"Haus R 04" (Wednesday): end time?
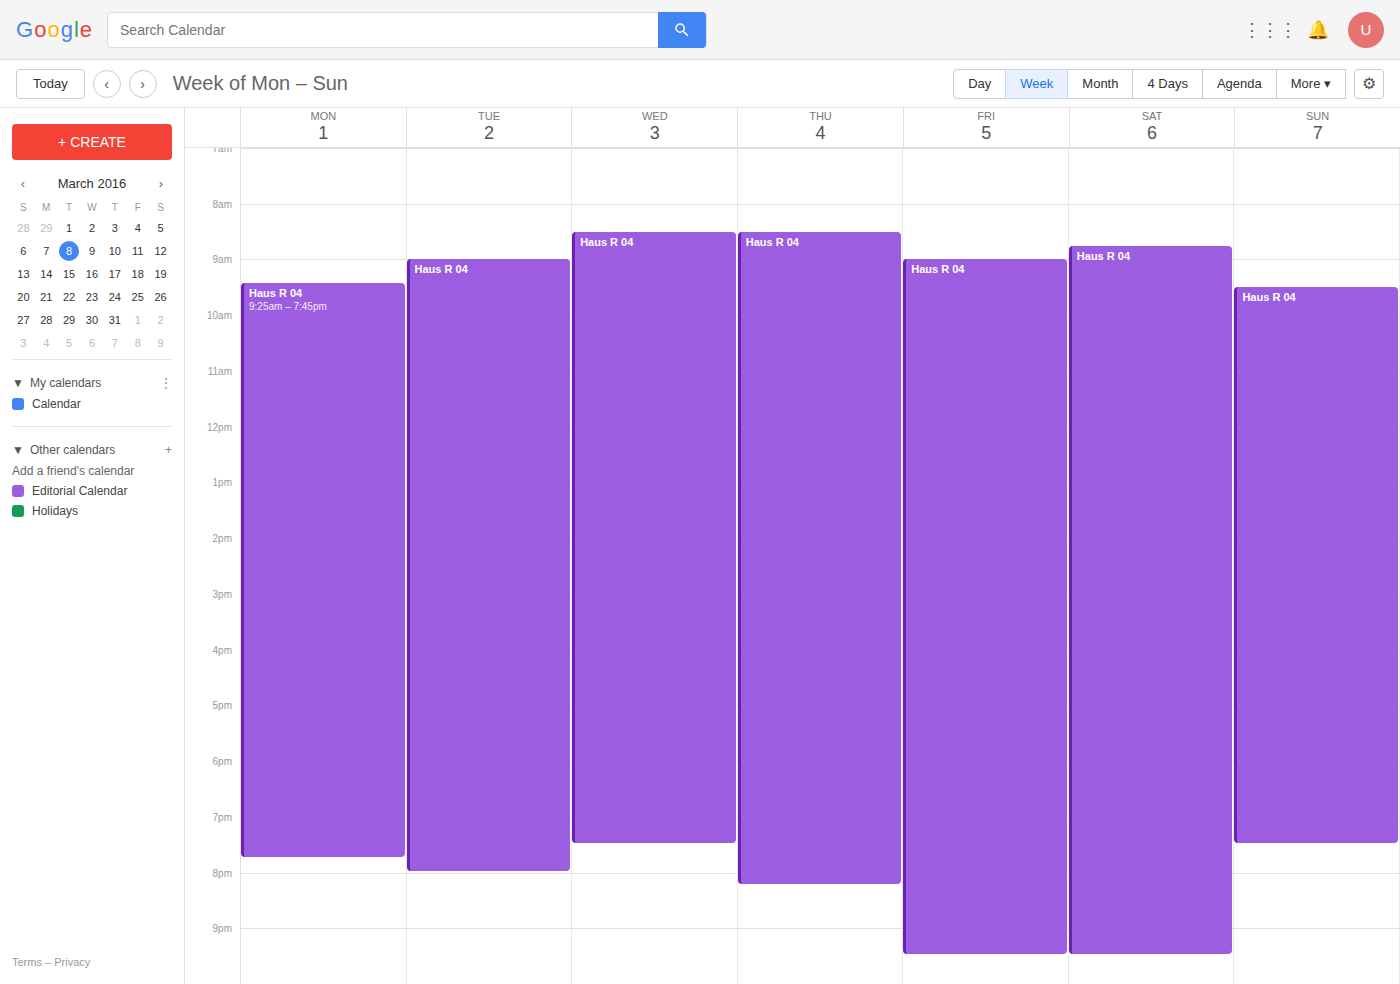
7:30 PM